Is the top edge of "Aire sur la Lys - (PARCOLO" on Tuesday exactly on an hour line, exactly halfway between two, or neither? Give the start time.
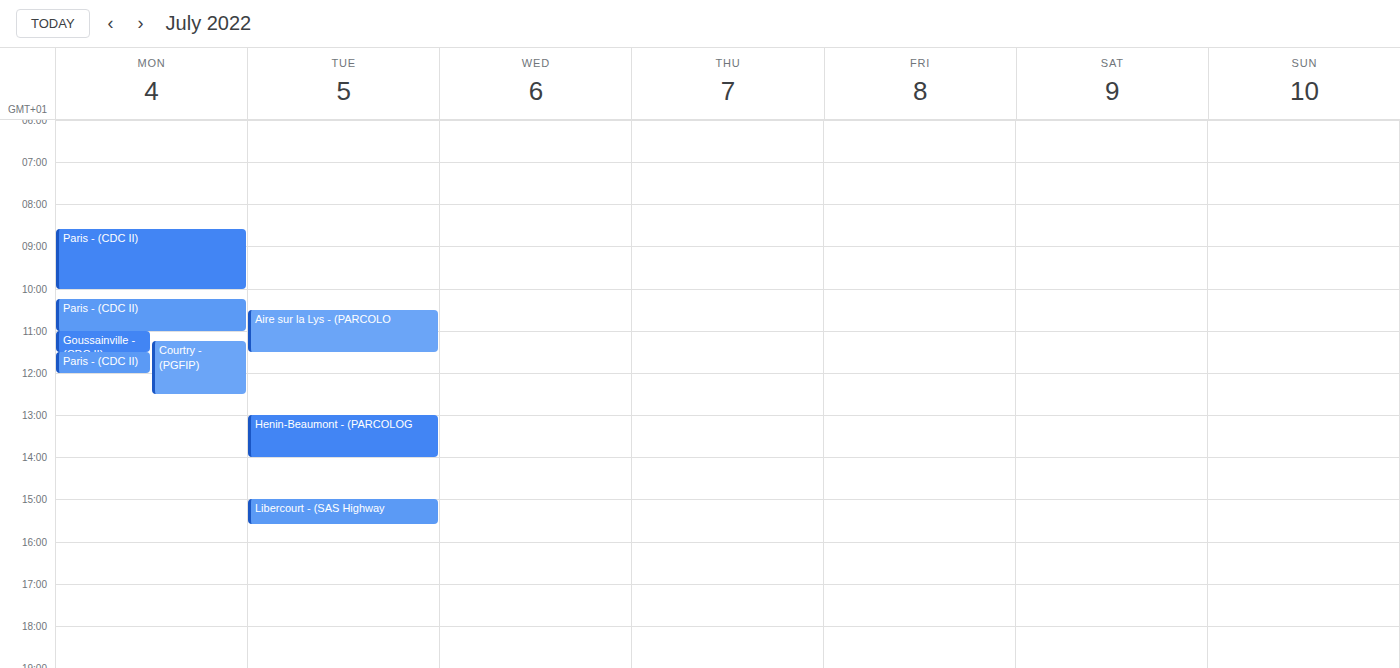
10:30 AM -- halfway between the 10 AM and 11 AM lines.